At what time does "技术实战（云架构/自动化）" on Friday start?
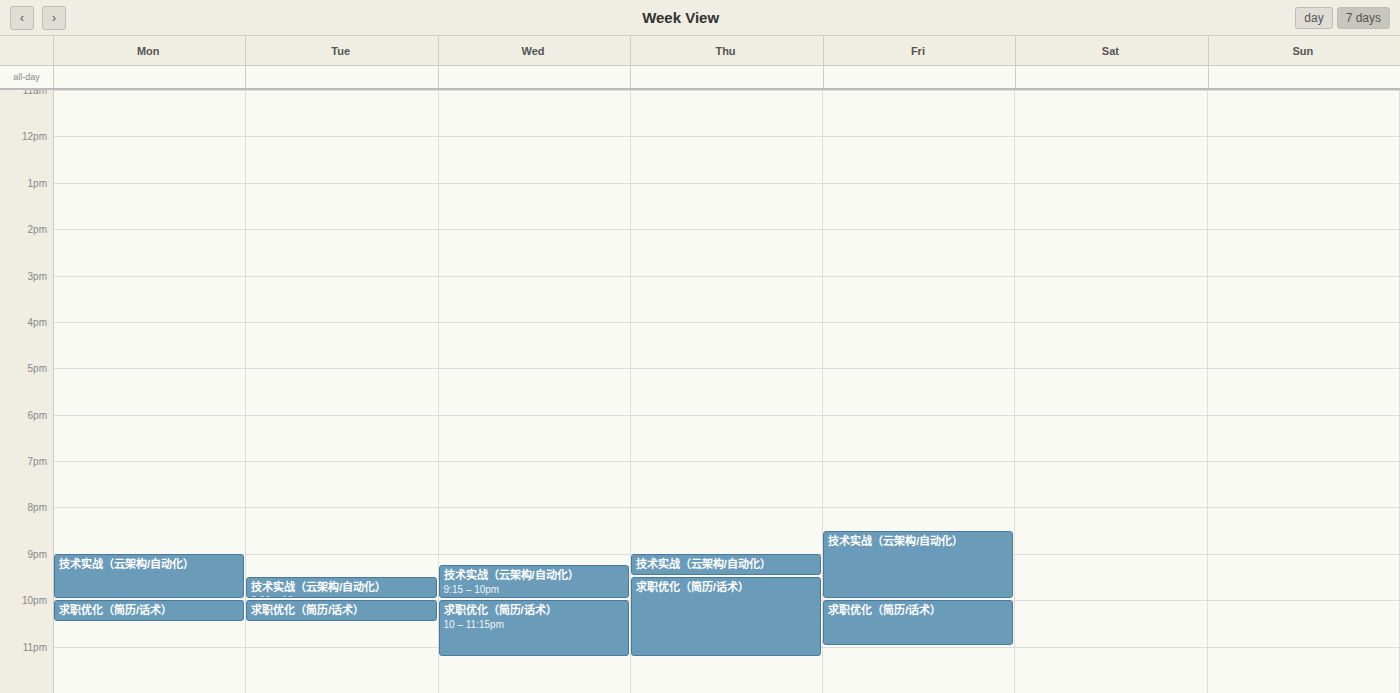
8:30 PM